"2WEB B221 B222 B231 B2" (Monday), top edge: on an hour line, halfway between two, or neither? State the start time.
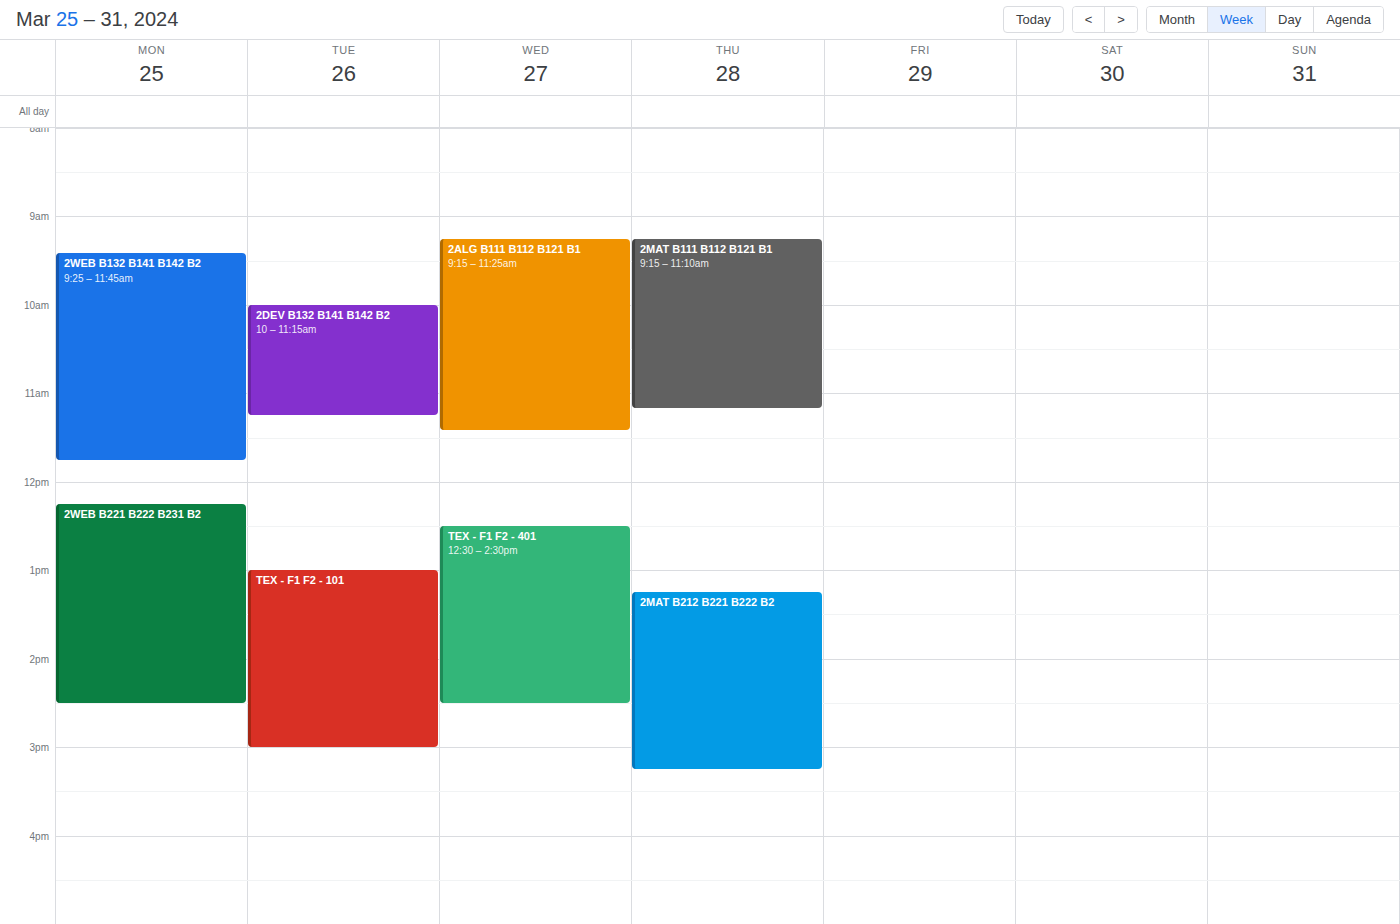
12:15 PM -- neither: a quarter of the way from the 12 PM line to the 1 PM line.